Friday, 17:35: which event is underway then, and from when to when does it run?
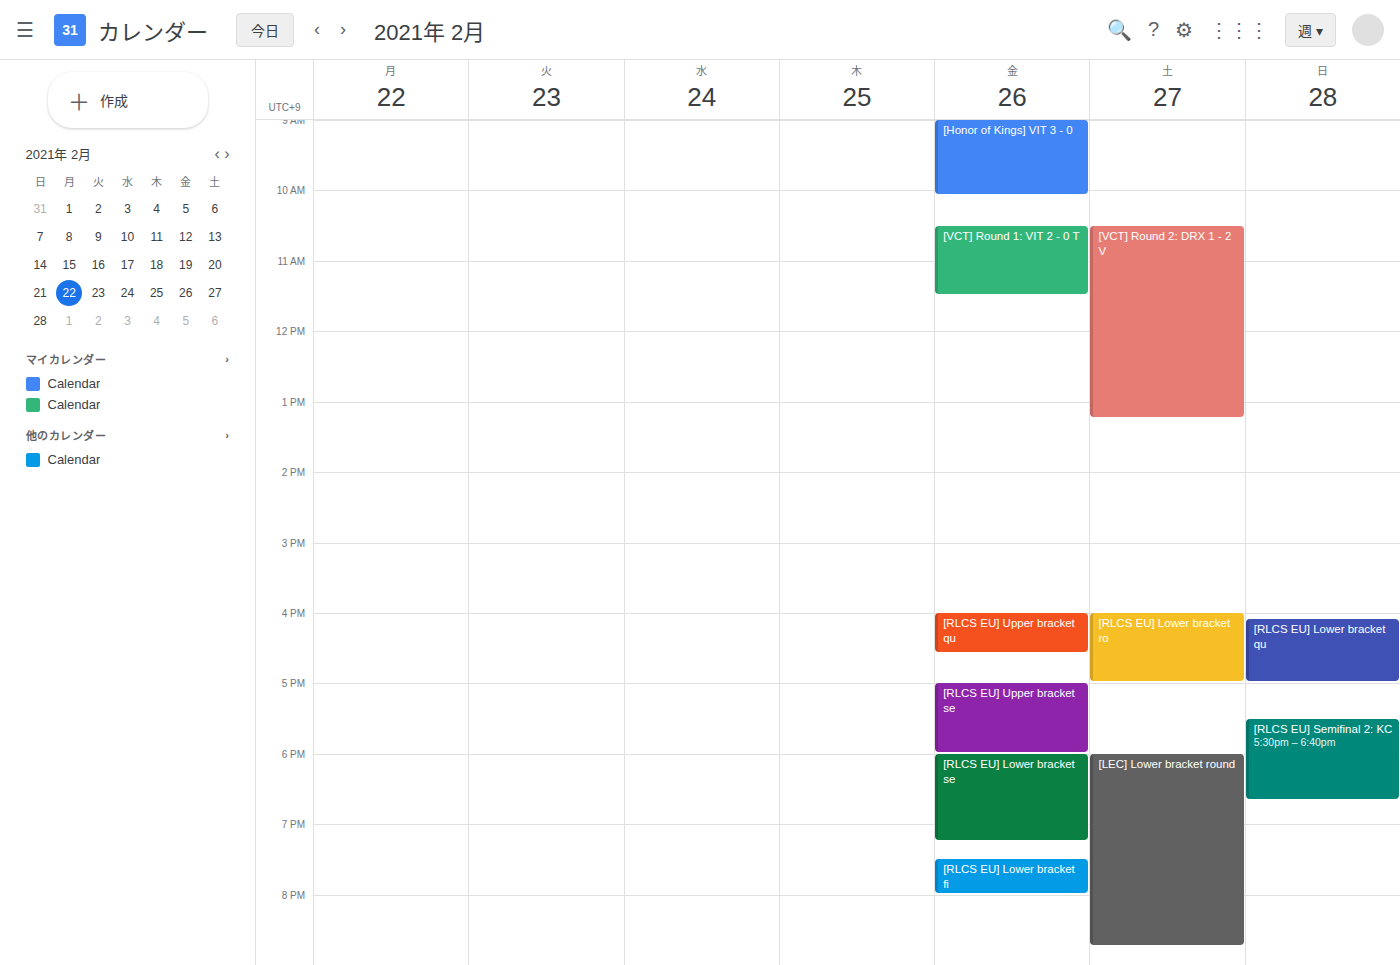
"[RLCS EU] Upper bracket se", 17:00 to 18:00